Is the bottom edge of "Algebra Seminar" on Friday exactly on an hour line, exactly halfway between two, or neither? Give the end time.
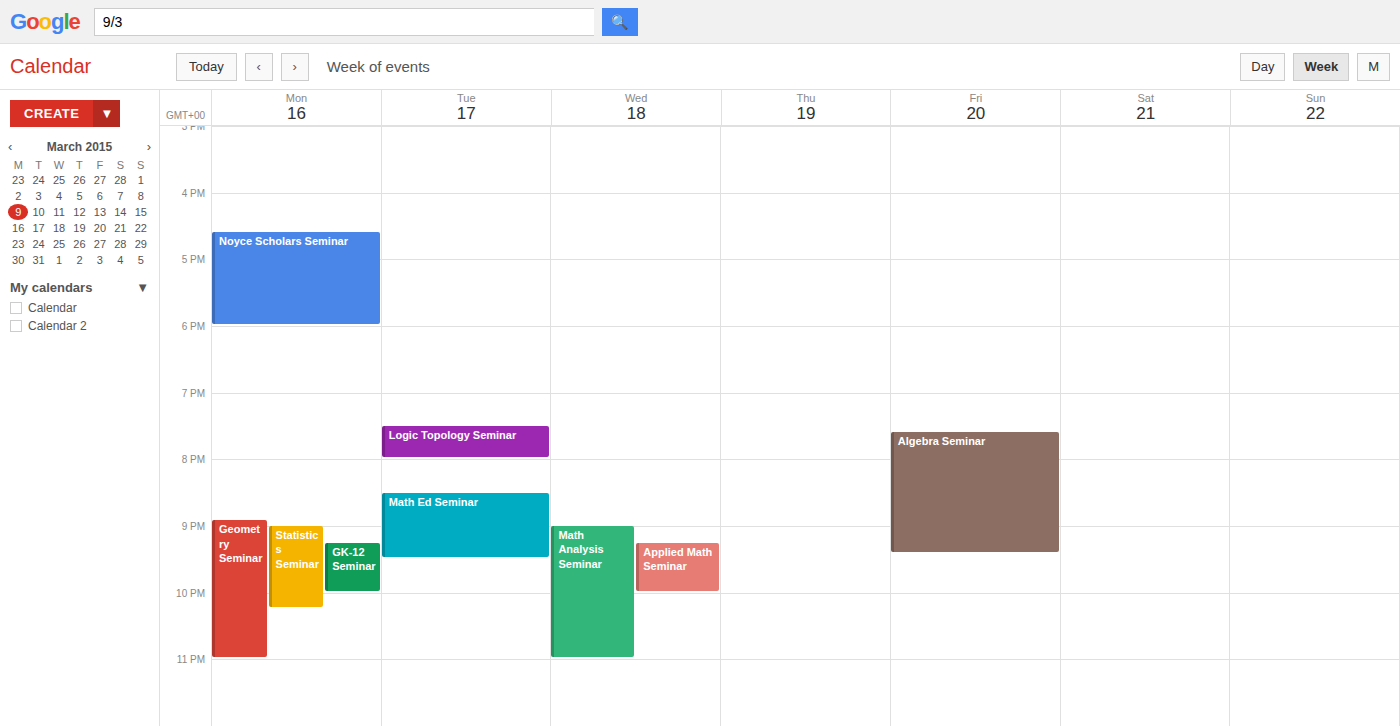
9:25 PM -- neither: 25 minutes below the 9 PM line and 35 minutes above the 10 PM line.